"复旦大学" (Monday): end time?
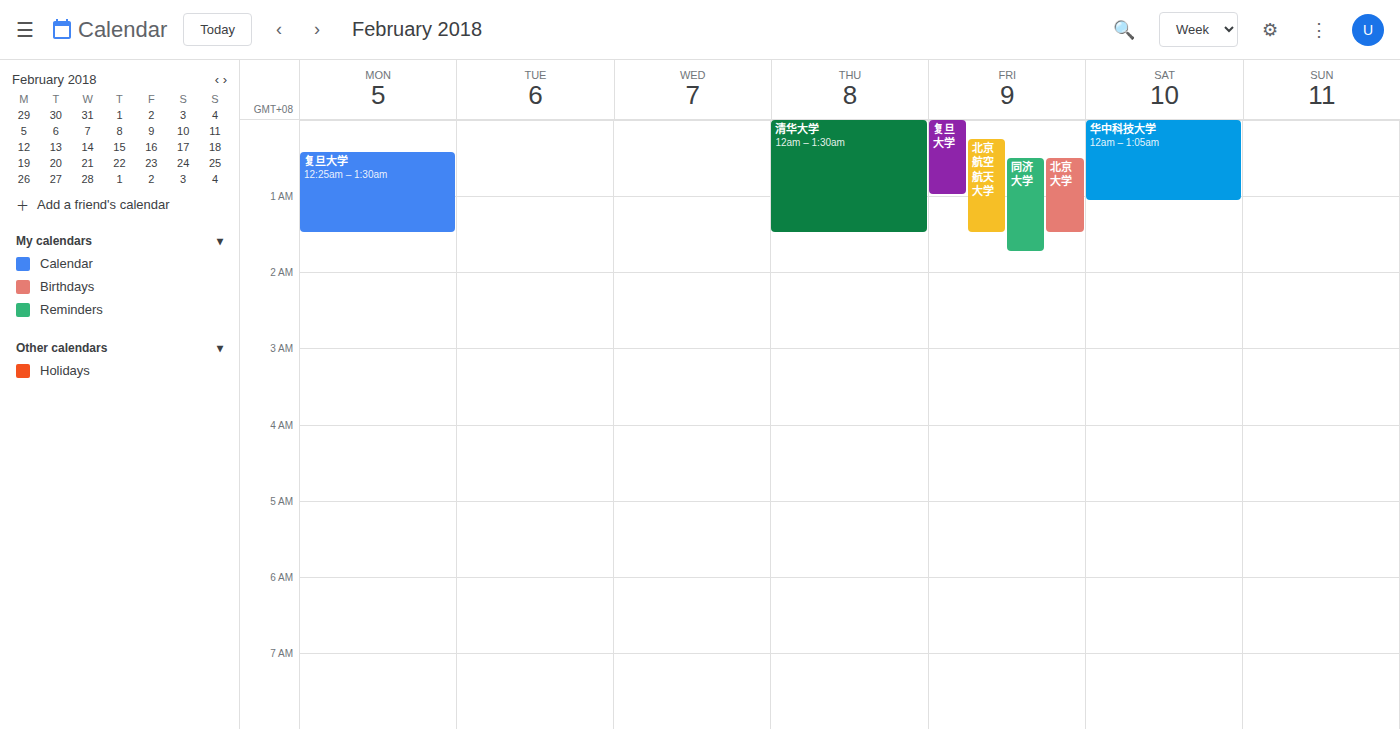
01:30